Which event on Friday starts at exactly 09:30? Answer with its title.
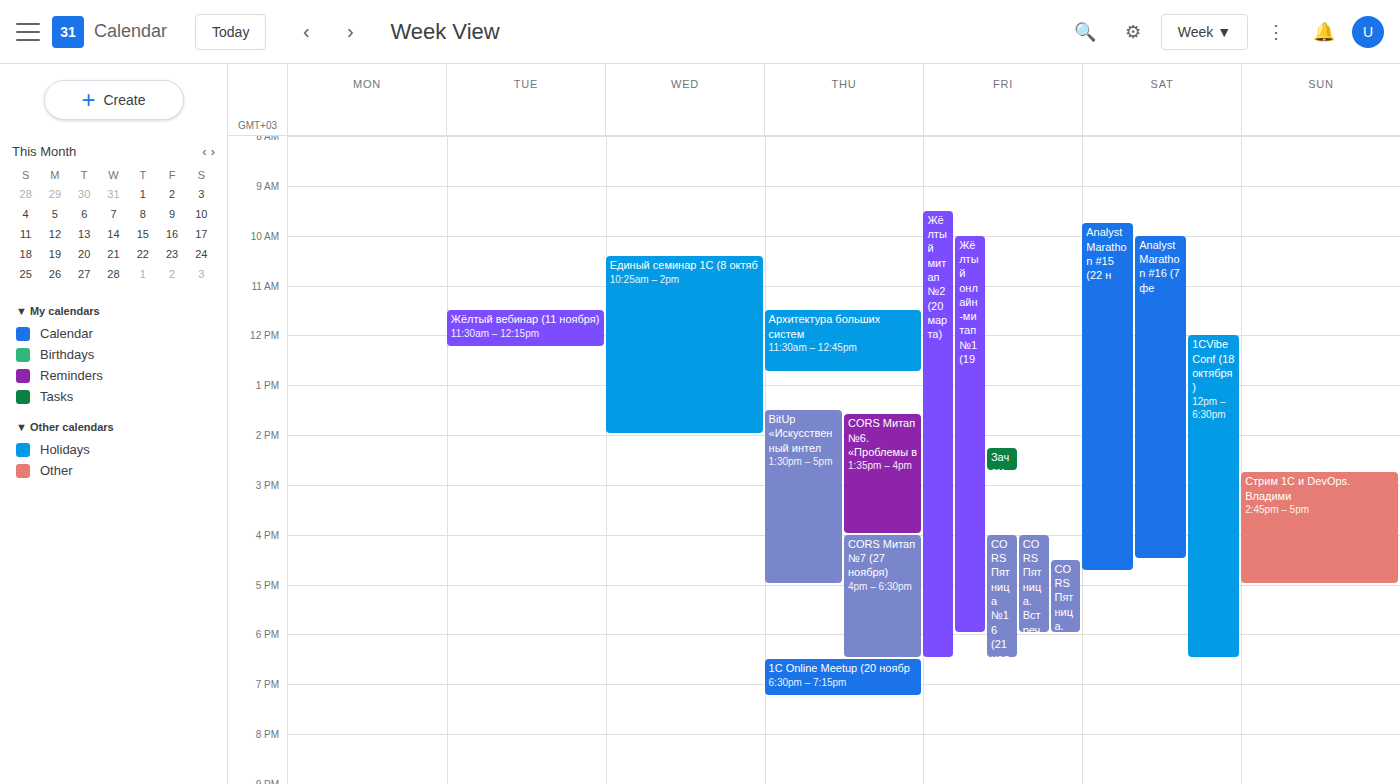
"Жёлтый митап №2 (20 марта)"